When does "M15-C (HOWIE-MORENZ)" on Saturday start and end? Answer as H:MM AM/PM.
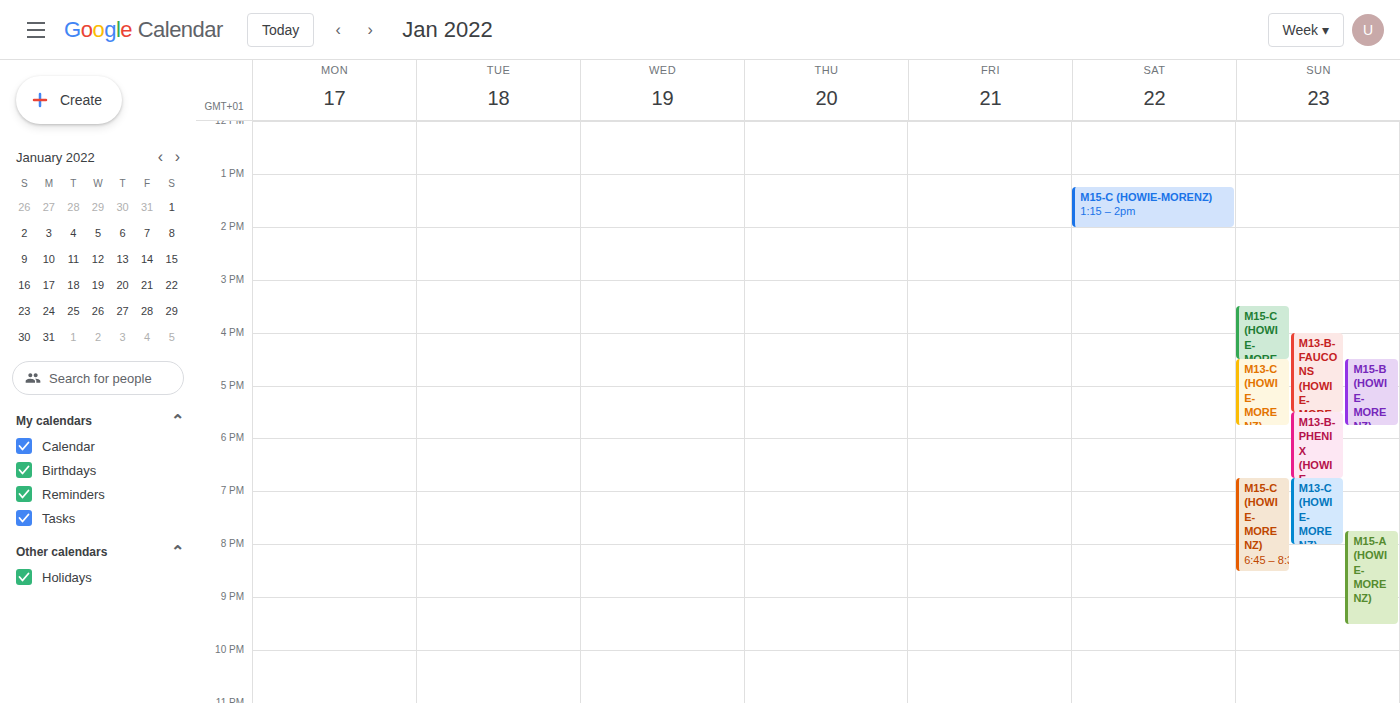
1:15 PM to 2:00 PM